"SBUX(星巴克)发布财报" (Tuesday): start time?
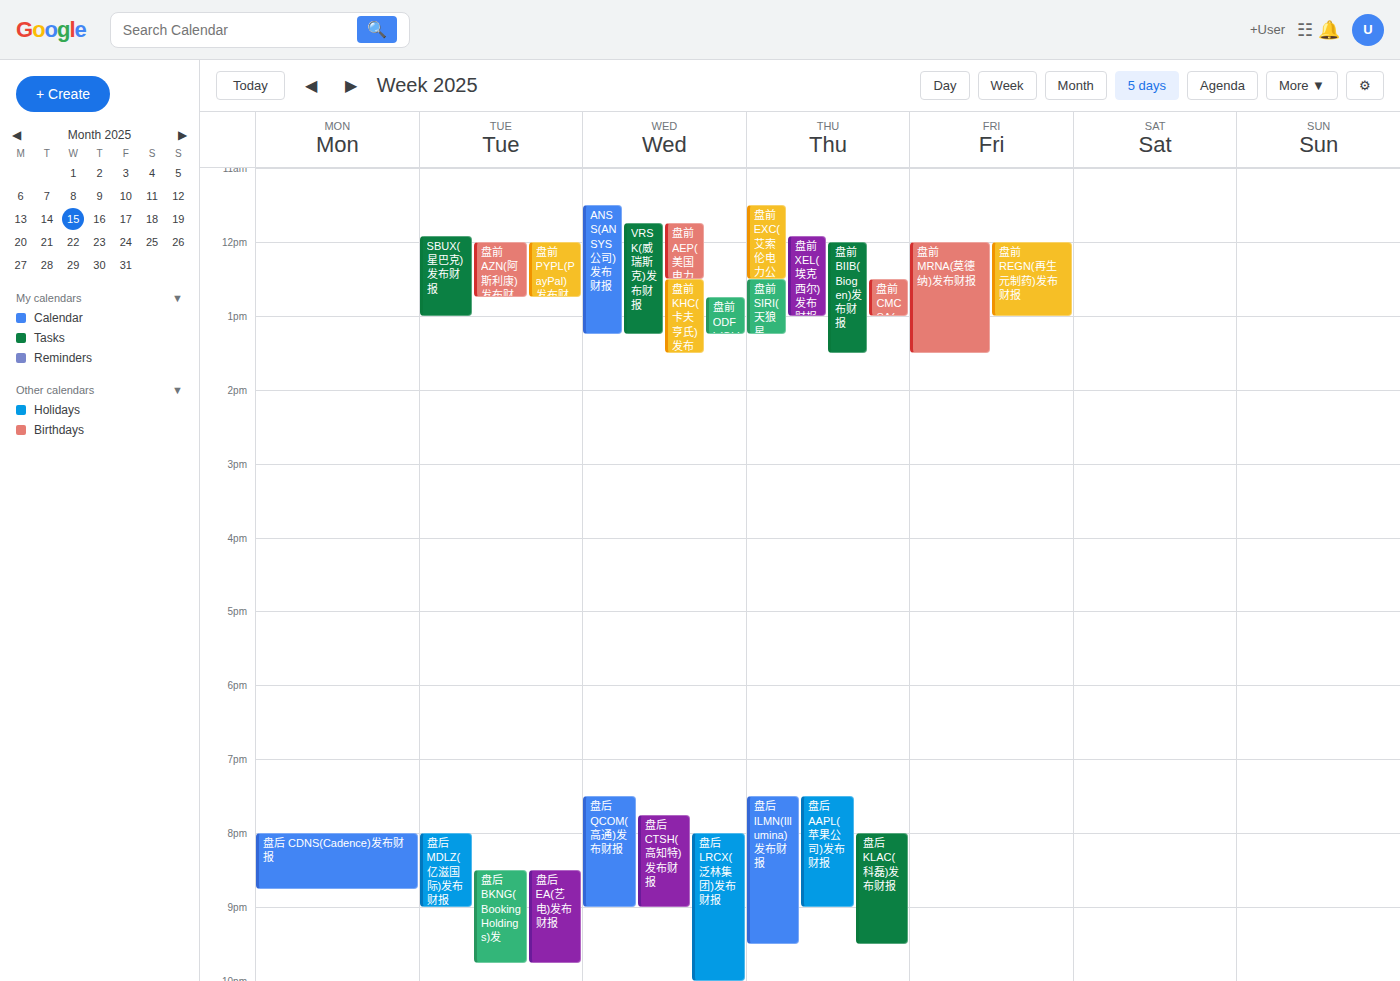
11:55 AM